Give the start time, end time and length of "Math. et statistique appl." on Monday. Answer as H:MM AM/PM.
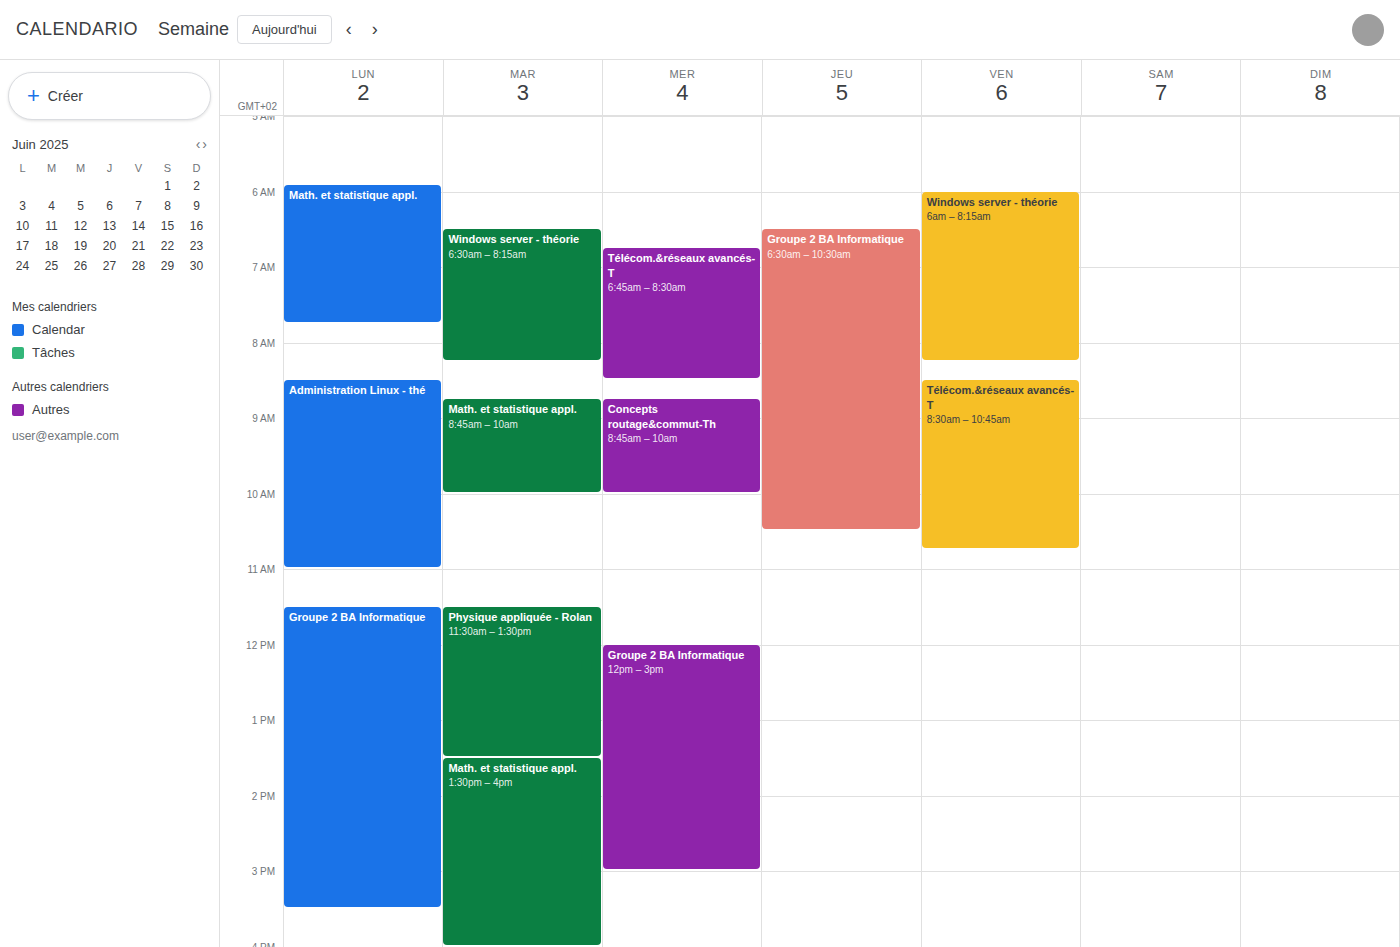
5:55 AM to 7:45 AM, 1 hour 50 minutes